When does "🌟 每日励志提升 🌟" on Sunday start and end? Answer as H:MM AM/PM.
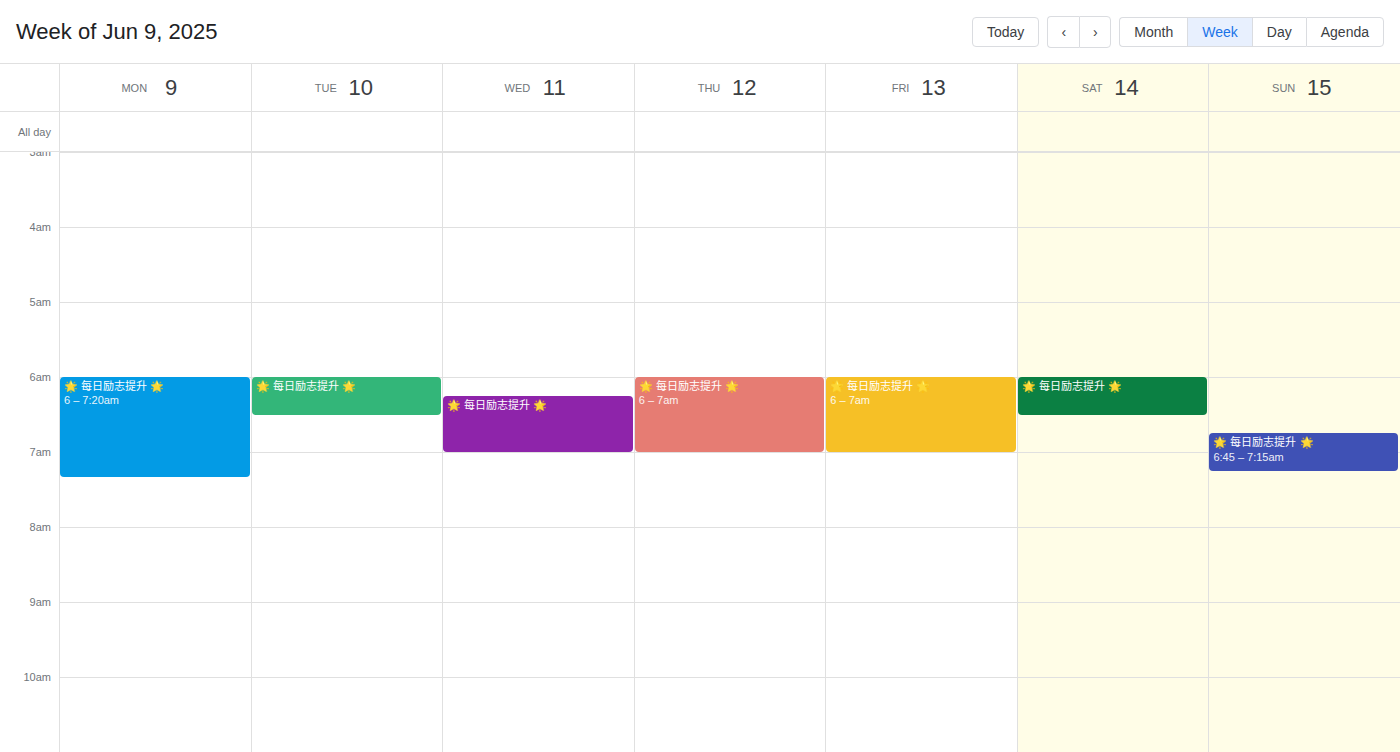
6:45 AM to 7:15 AM